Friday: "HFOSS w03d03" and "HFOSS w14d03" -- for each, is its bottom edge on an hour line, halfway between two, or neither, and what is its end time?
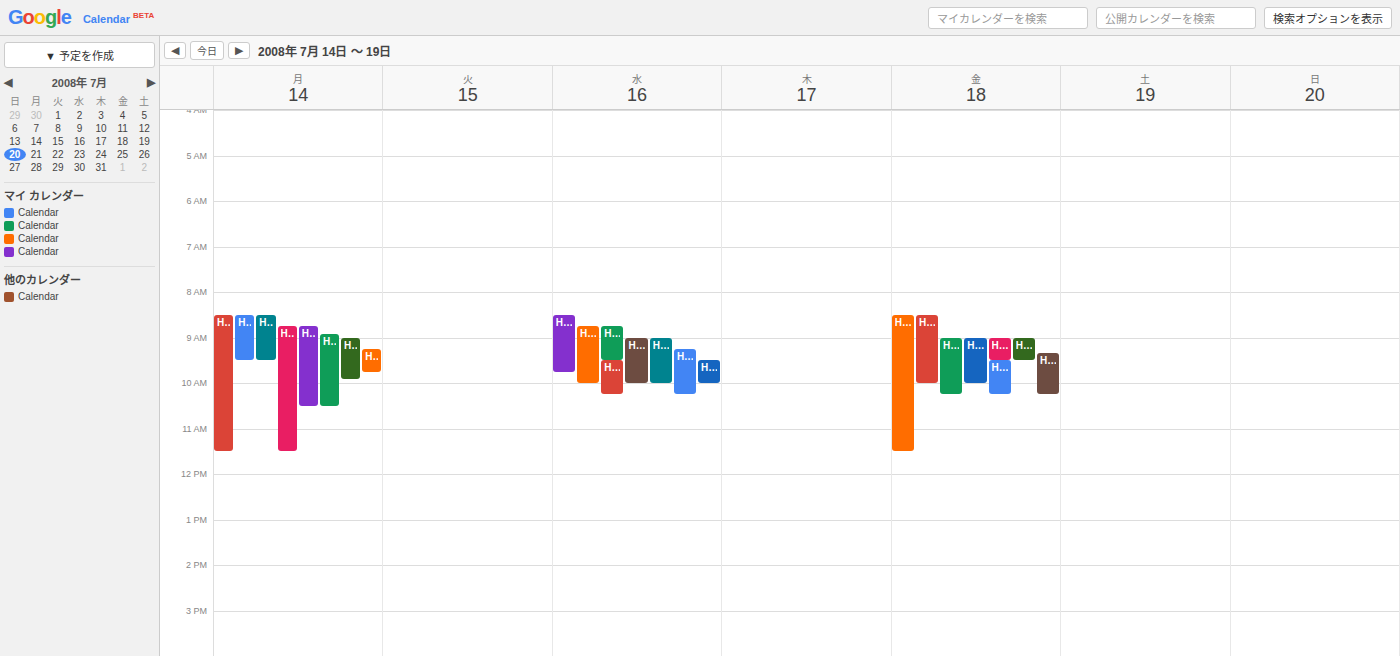
"HFOSS w03d03": 9:30 AM, halfway between the 9 AM and 10 AM lines. "HFOSS w14d03": 11:30 AM, halfway between the 11 AM and 12 PM lines.